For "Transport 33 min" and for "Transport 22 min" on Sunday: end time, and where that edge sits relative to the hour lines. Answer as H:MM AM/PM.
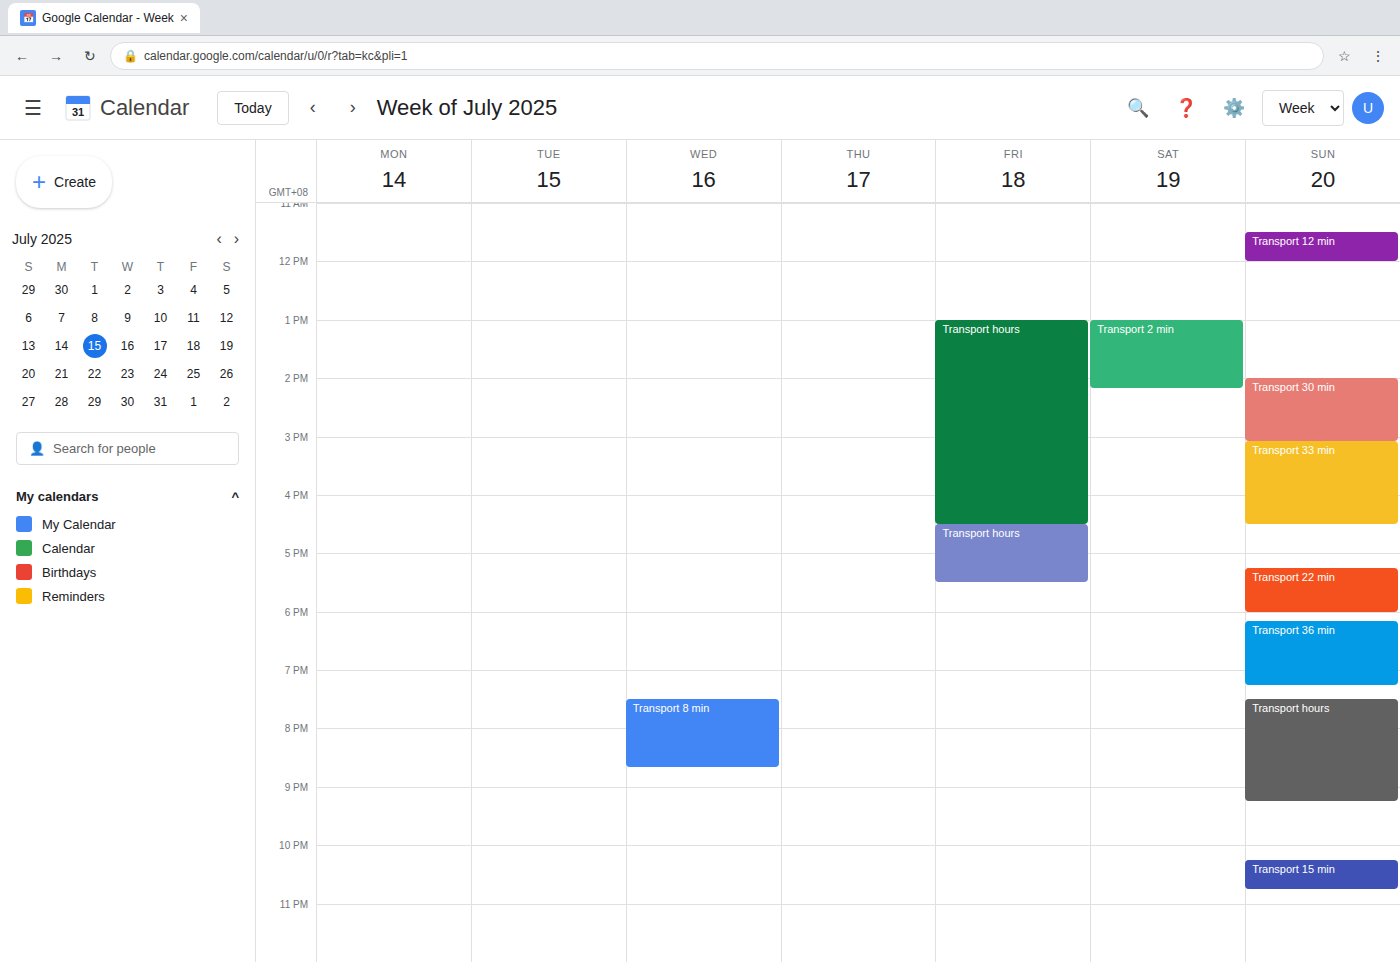
"Transport 33 min": 4:30 PM, halfway between the 4 PM and 5 PM lines. "Transport 22 min": 6:00 PM, exactly on the 6 PM line.